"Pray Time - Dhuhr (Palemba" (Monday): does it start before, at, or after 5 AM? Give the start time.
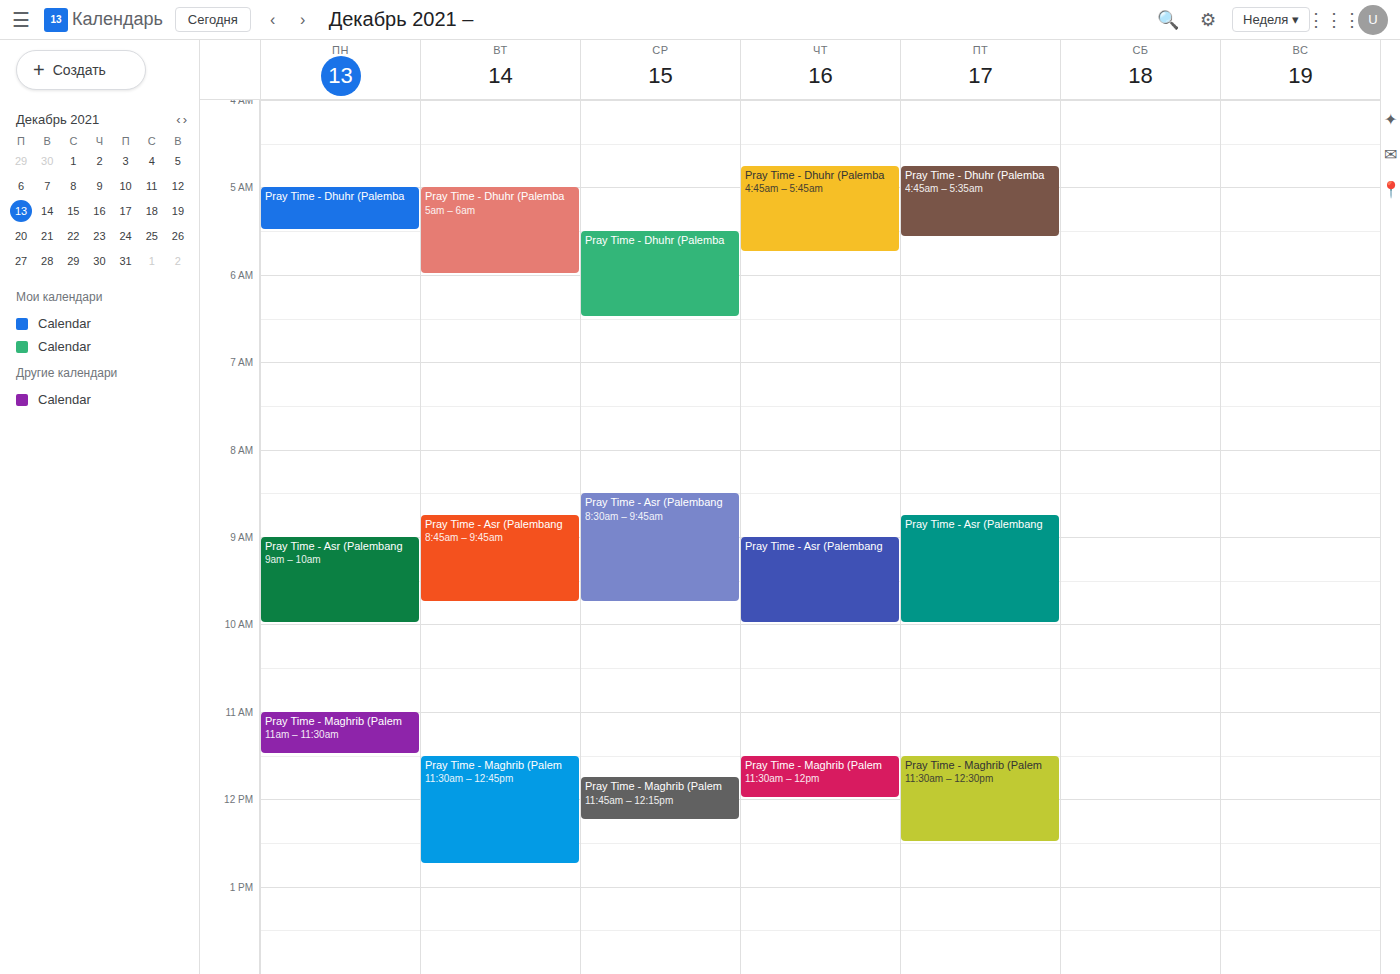
5:00 AM -- exactly at 5 AM, on the 5 AM line.